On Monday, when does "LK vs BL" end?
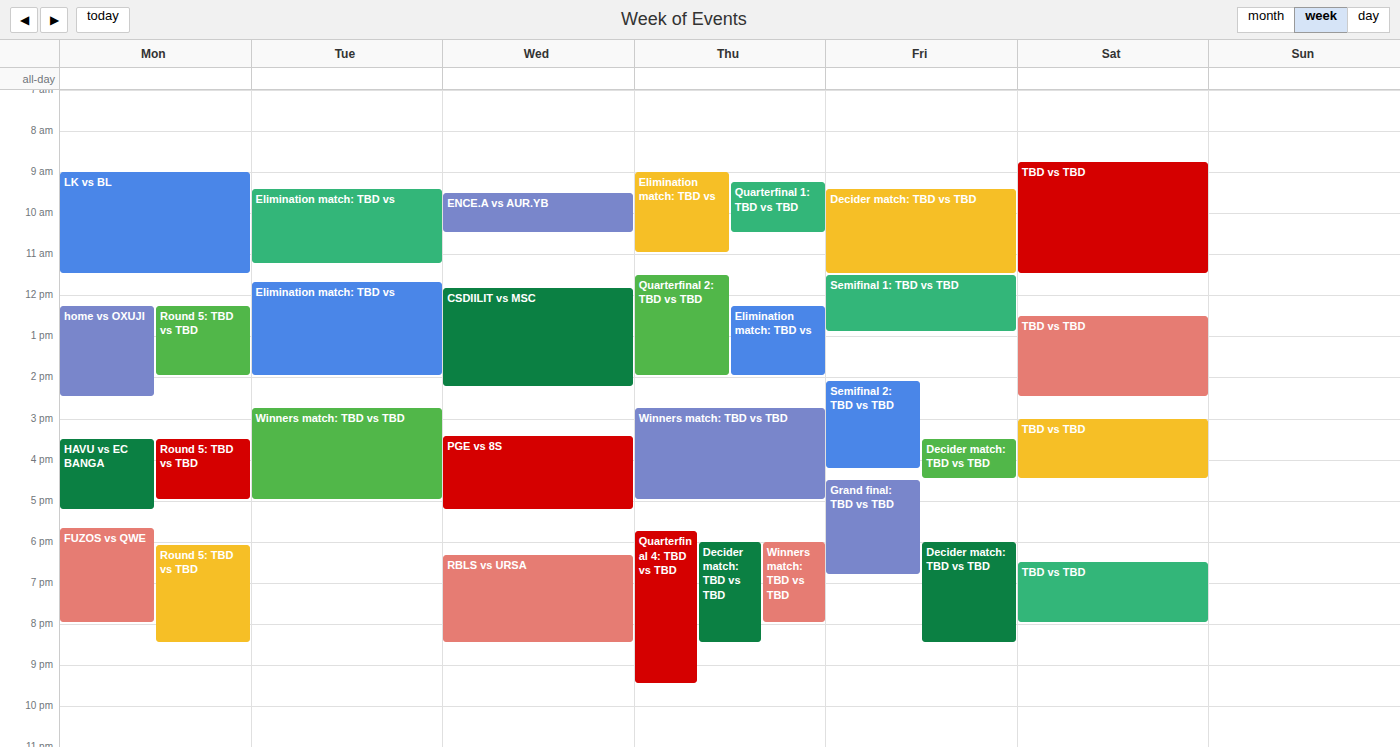
11:30 AM